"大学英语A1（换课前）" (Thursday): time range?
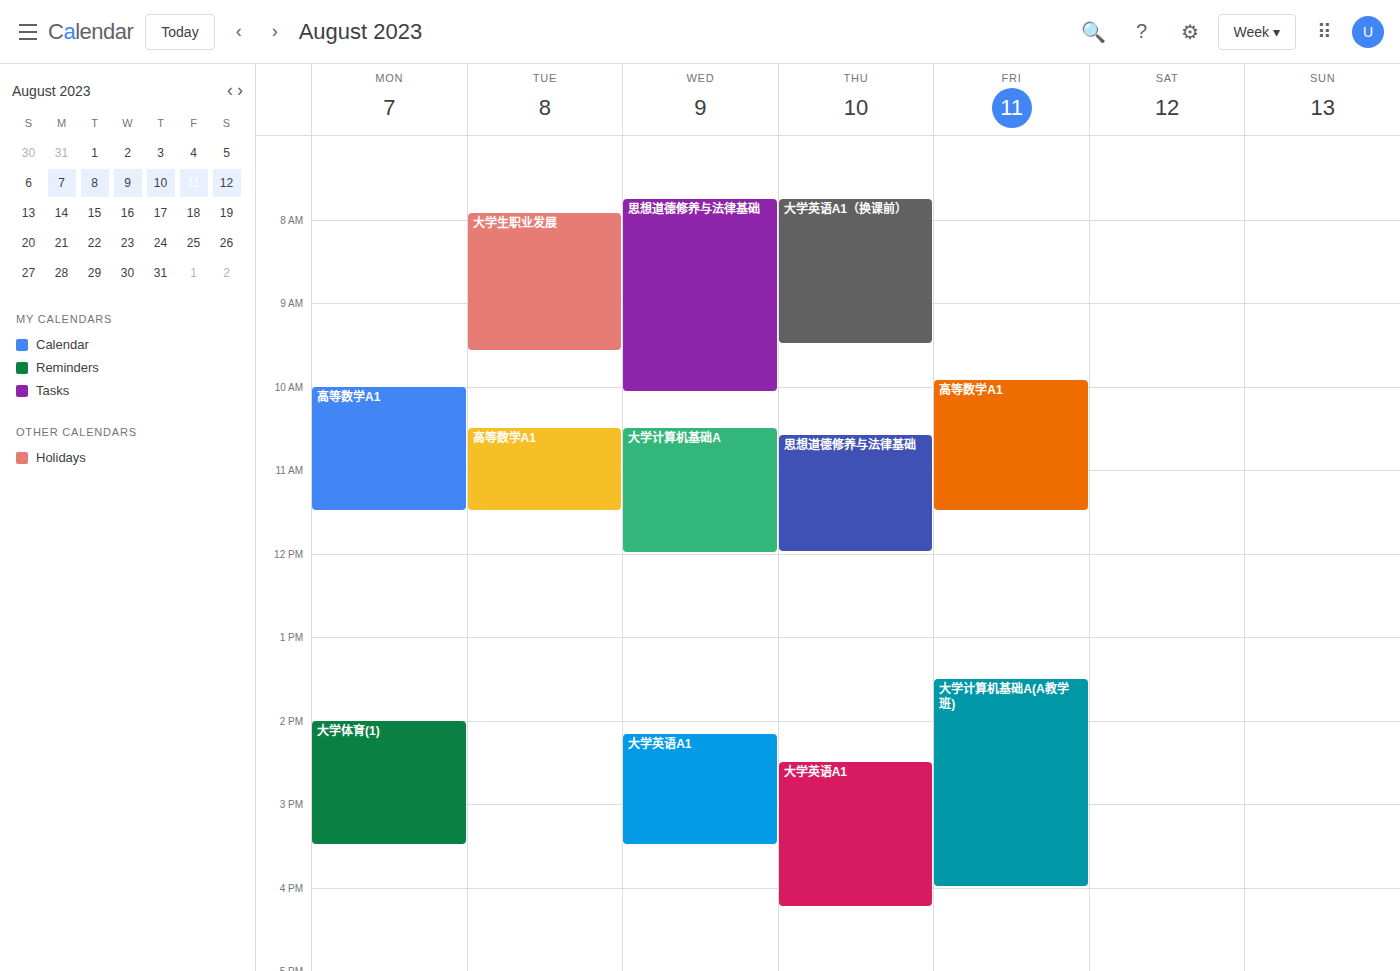
07:45 to 09:30